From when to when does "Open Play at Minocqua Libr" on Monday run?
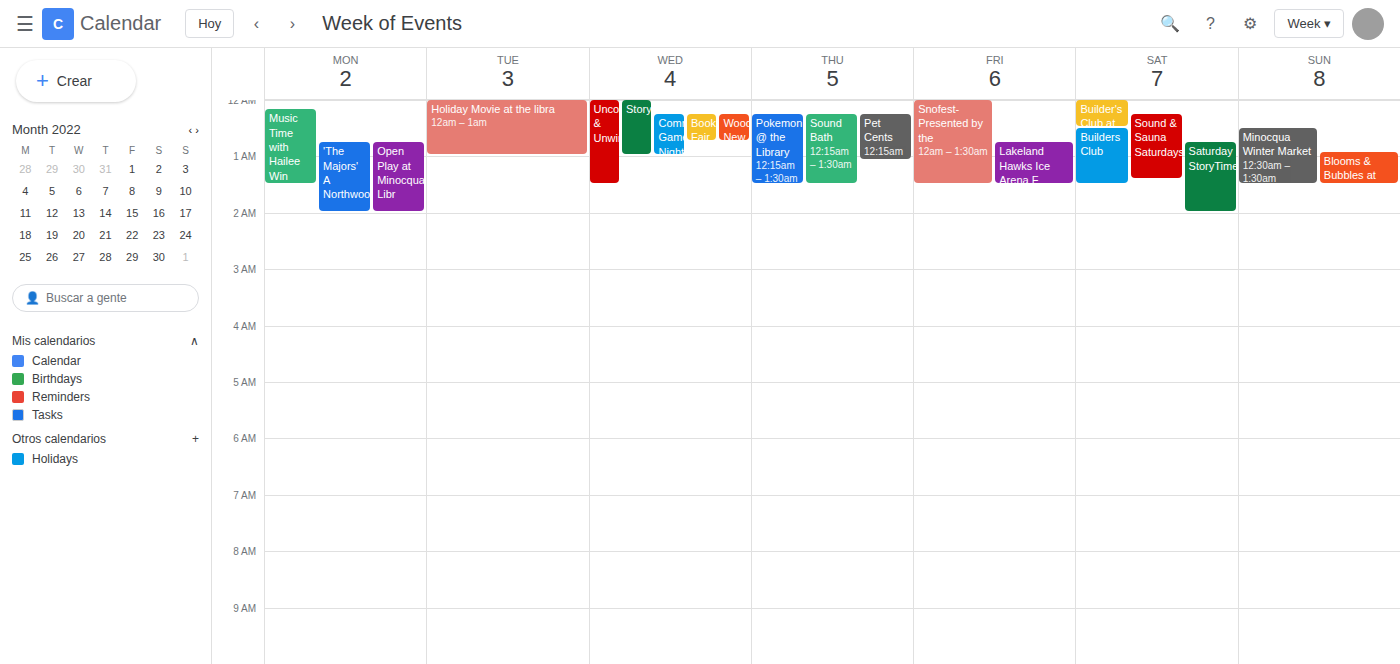
00:45 to 02:00